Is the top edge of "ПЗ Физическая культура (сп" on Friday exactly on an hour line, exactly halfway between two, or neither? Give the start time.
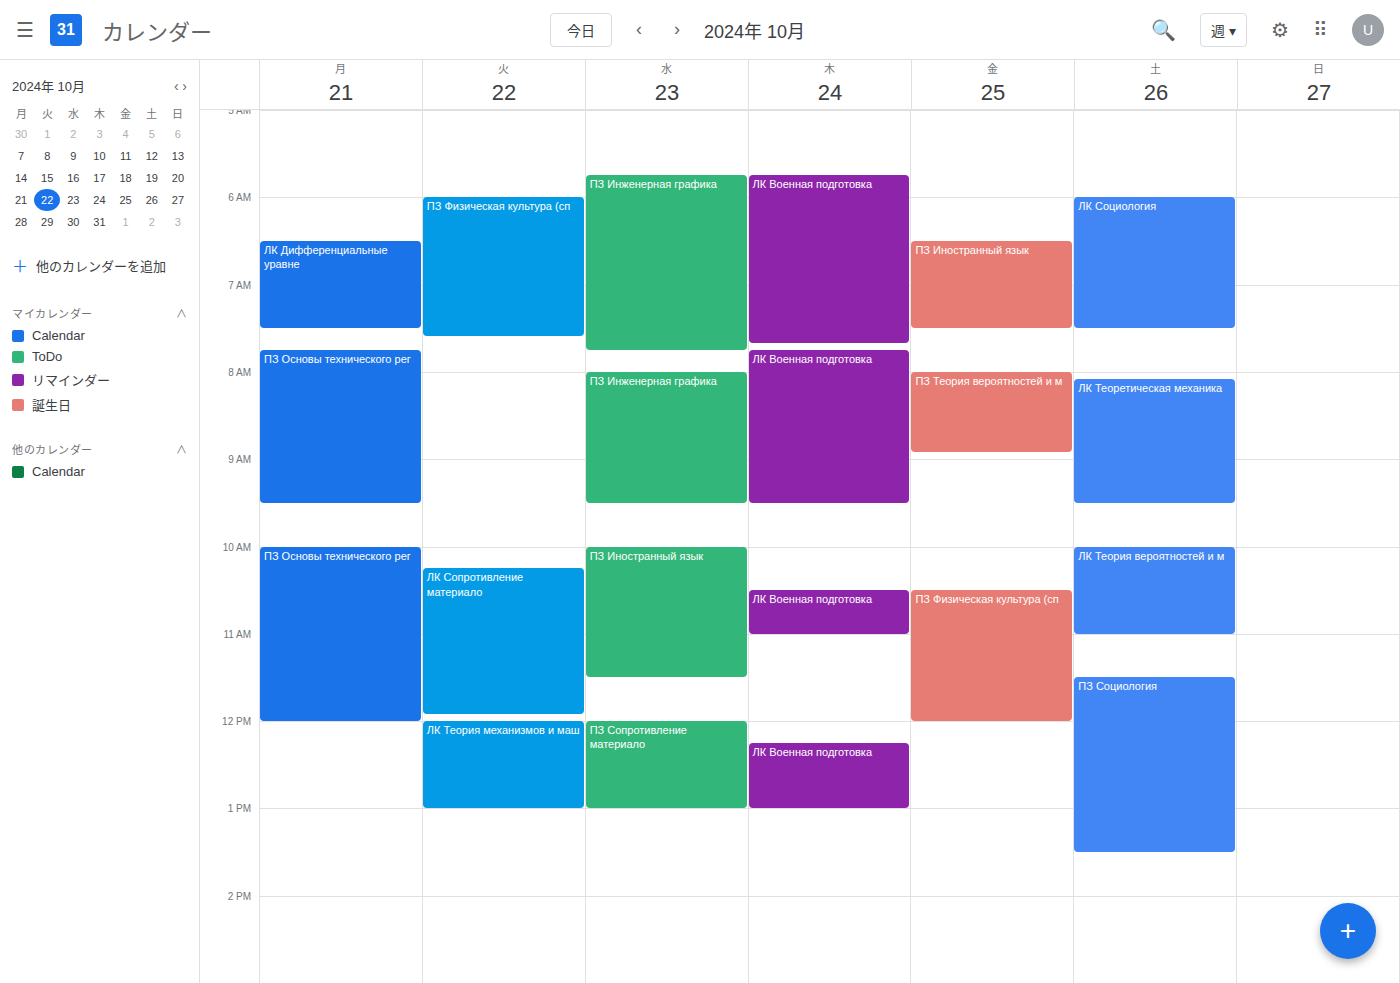
10:30 AM -- halfway between the 10 AM and 11 AM lines.